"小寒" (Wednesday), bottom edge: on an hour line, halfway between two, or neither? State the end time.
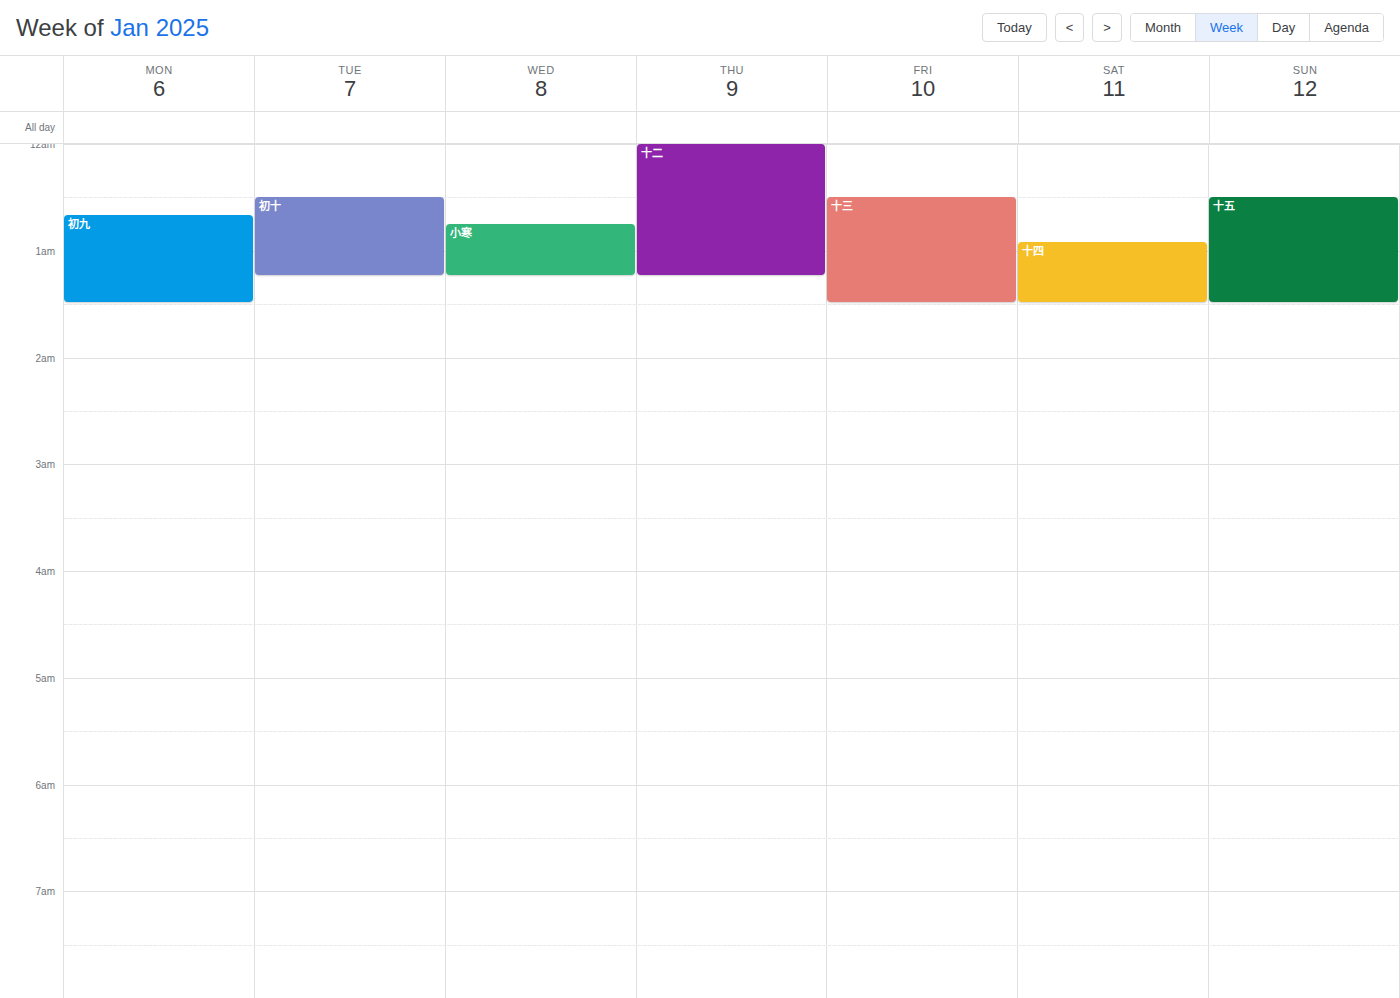
1:15 AM -- neither: a quarter of the way from the 1 AM line to the 2 AM line.